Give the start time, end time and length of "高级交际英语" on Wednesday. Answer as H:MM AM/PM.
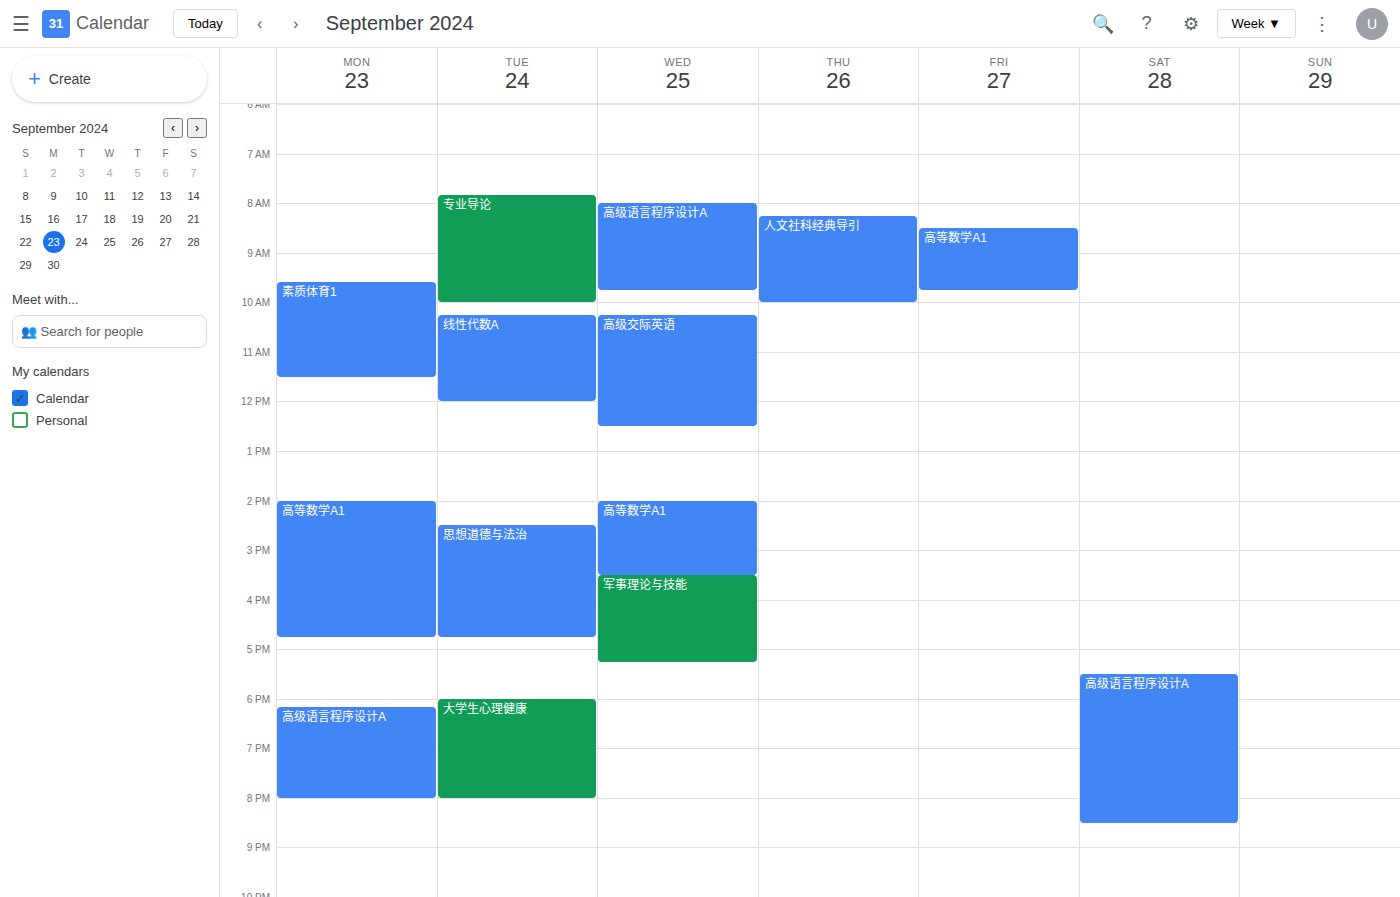
10:15 AM to 12:30 PM, 2 hours 15 minutes